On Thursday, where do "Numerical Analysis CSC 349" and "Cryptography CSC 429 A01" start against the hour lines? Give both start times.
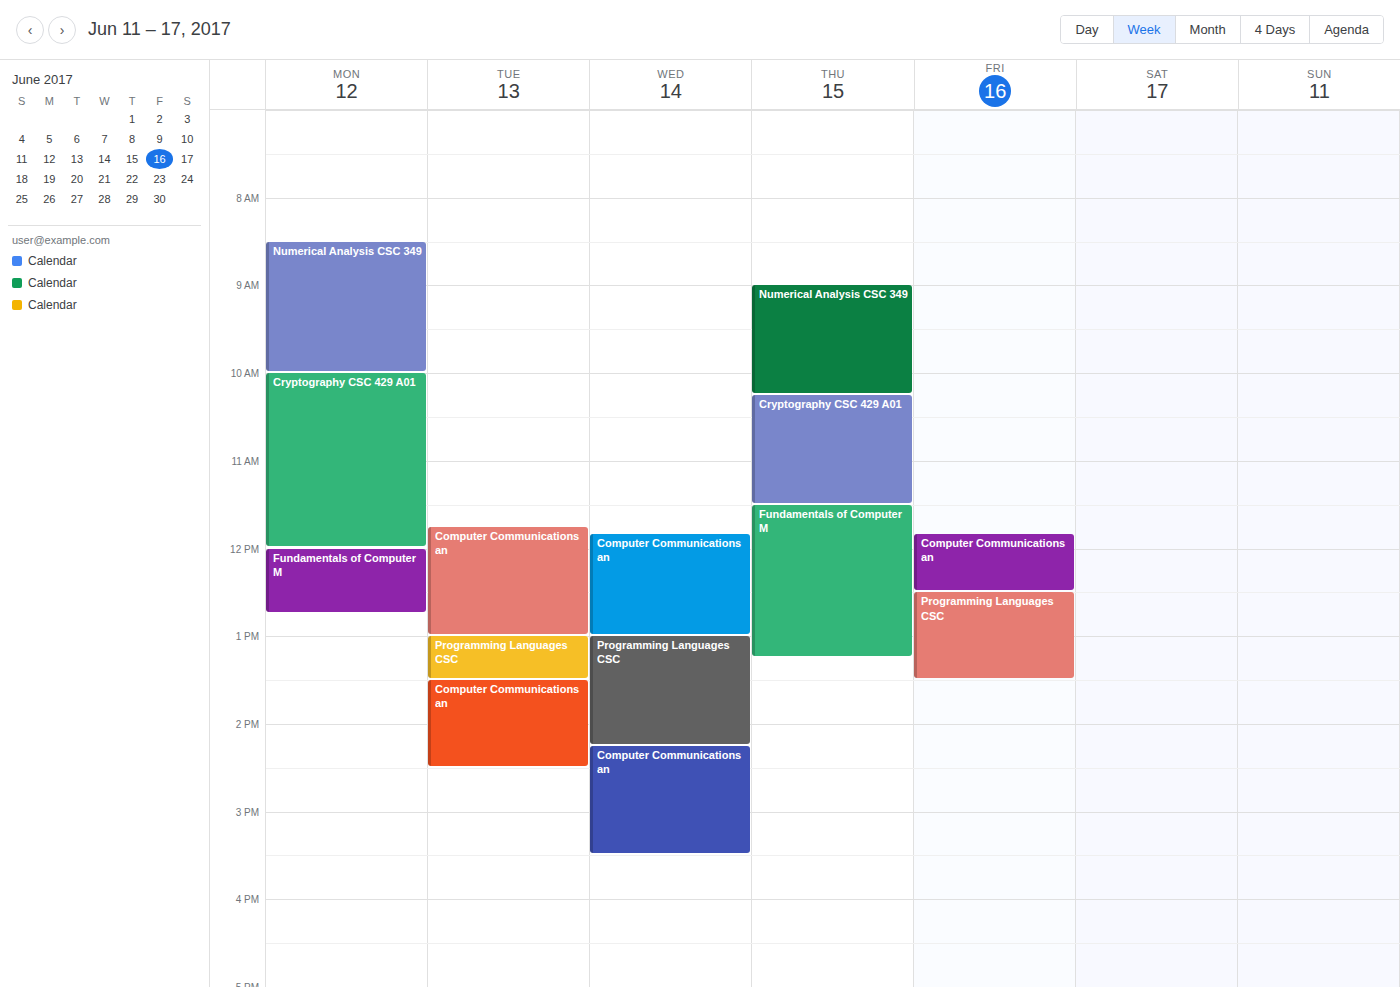
"Numerical Analysis CSC 349": 9:00 AM, exactly on the 9 AM line. "Cryptography CSC 429 A01": 10:15 AM, neither: a quarter of the way from the 10 AM line to the 11 AM line.